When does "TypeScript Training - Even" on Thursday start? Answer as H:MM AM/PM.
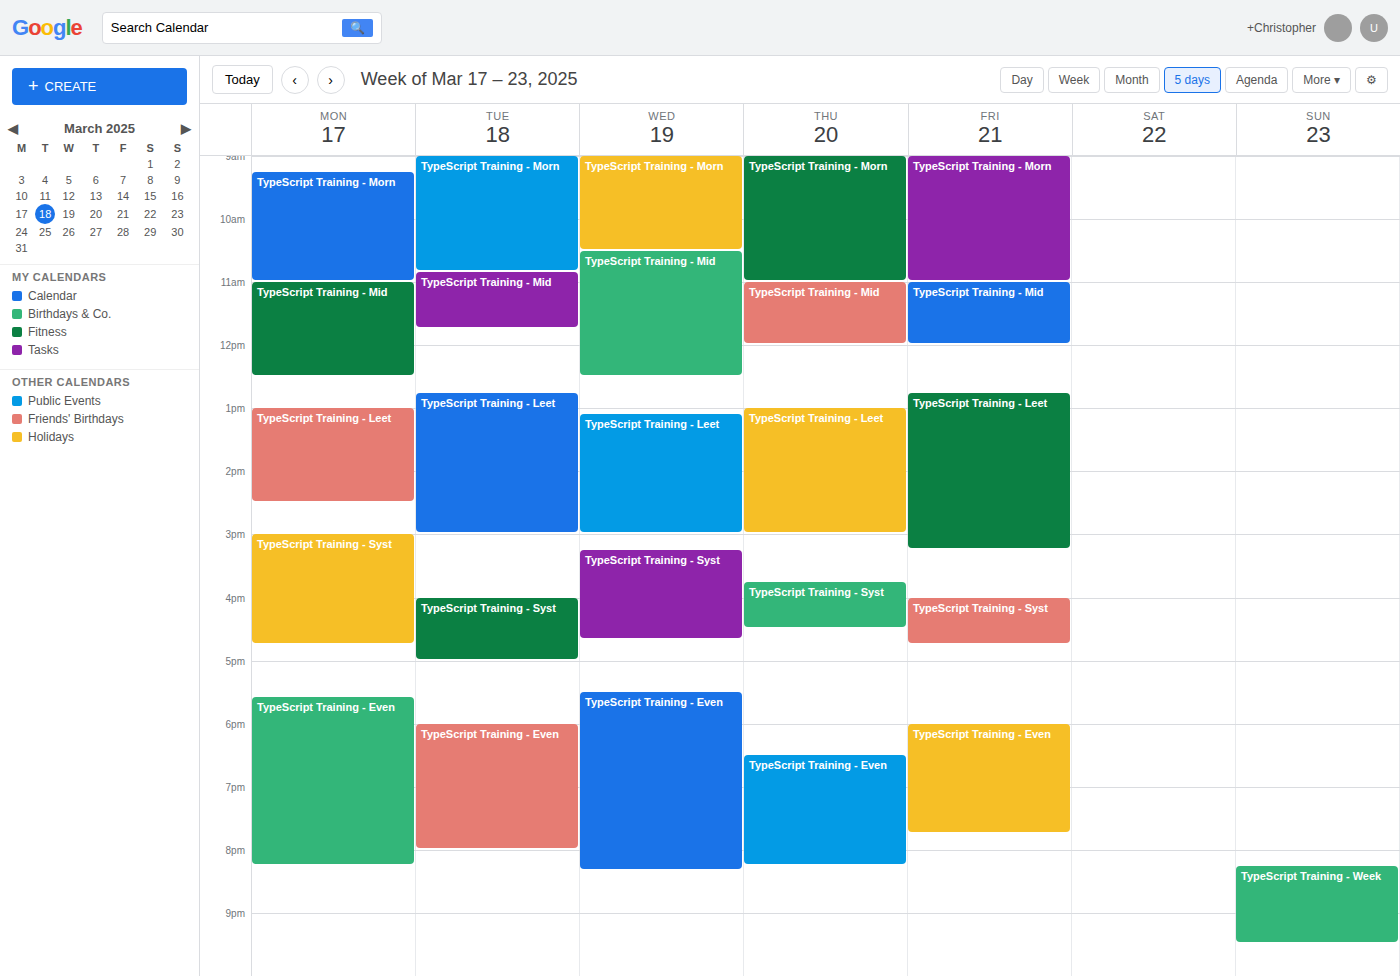
6:30 PM